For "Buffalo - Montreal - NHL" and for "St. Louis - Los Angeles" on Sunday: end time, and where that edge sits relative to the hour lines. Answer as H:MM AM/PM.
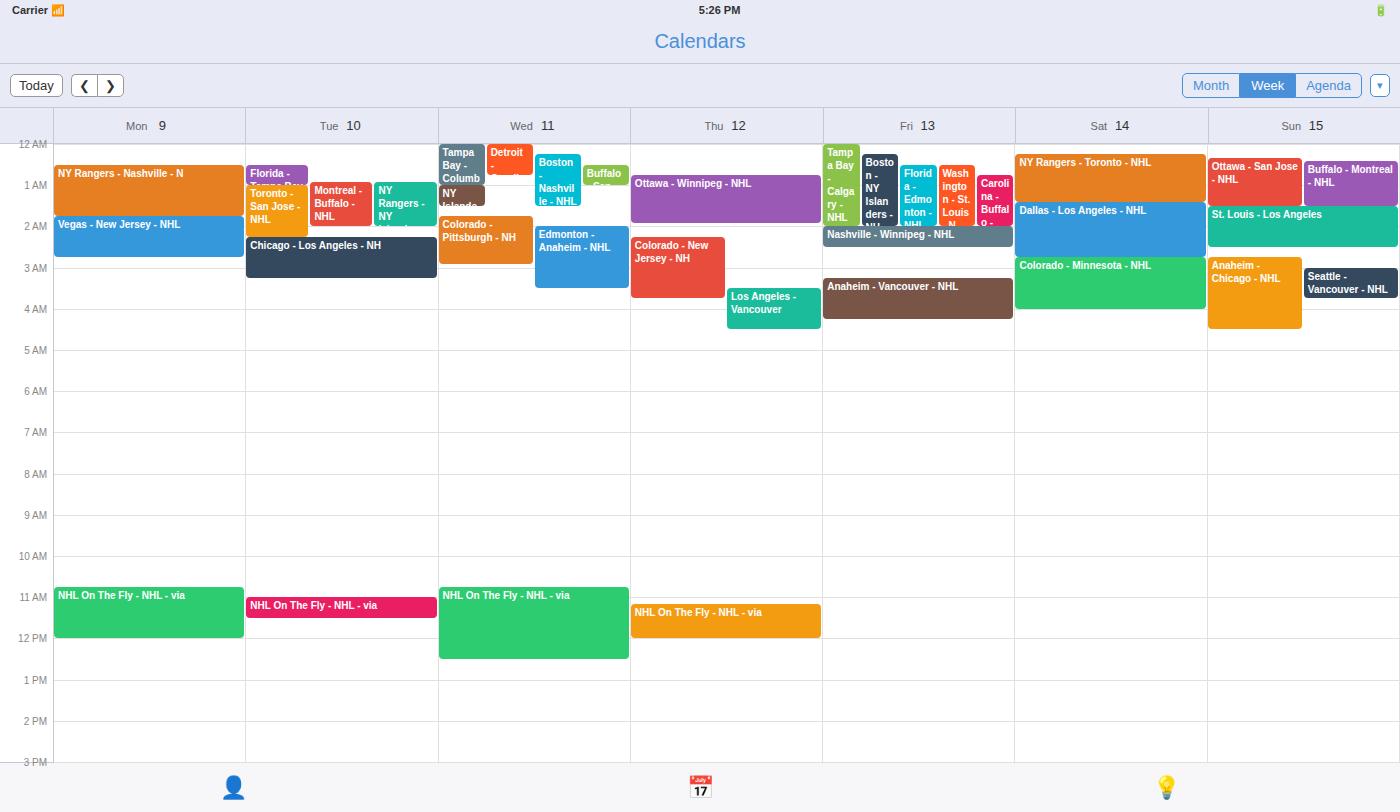
"Buffalo - Montreal - NHL": 1:30 AM, halfway between the 1 AM and 2 AM lines. "St. Louis - Los Angeles": 2:30 AM, halfway between the 2 AM and 3 AM lines.